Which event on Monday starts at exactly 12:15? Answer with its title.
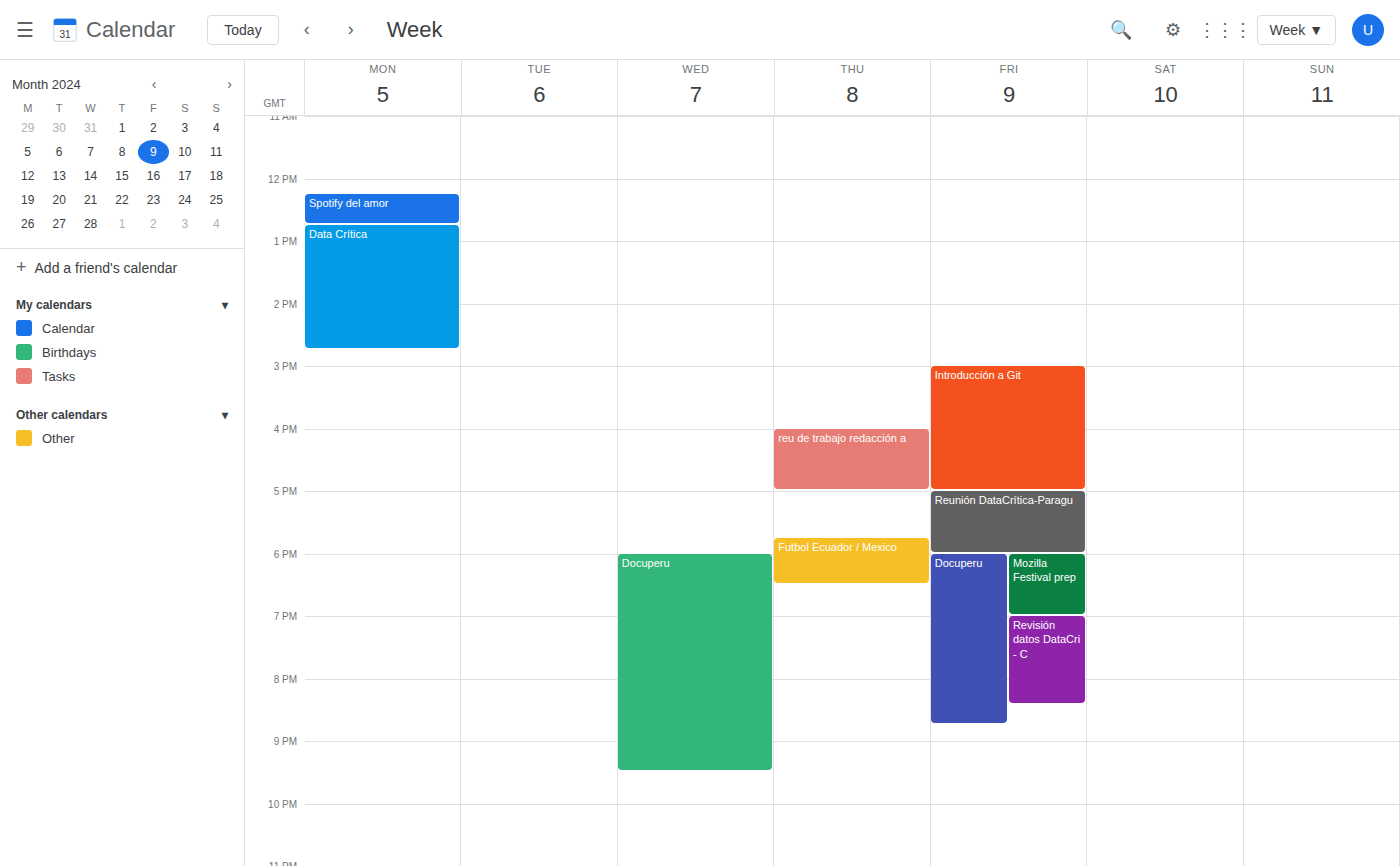
"Spotify del amor"